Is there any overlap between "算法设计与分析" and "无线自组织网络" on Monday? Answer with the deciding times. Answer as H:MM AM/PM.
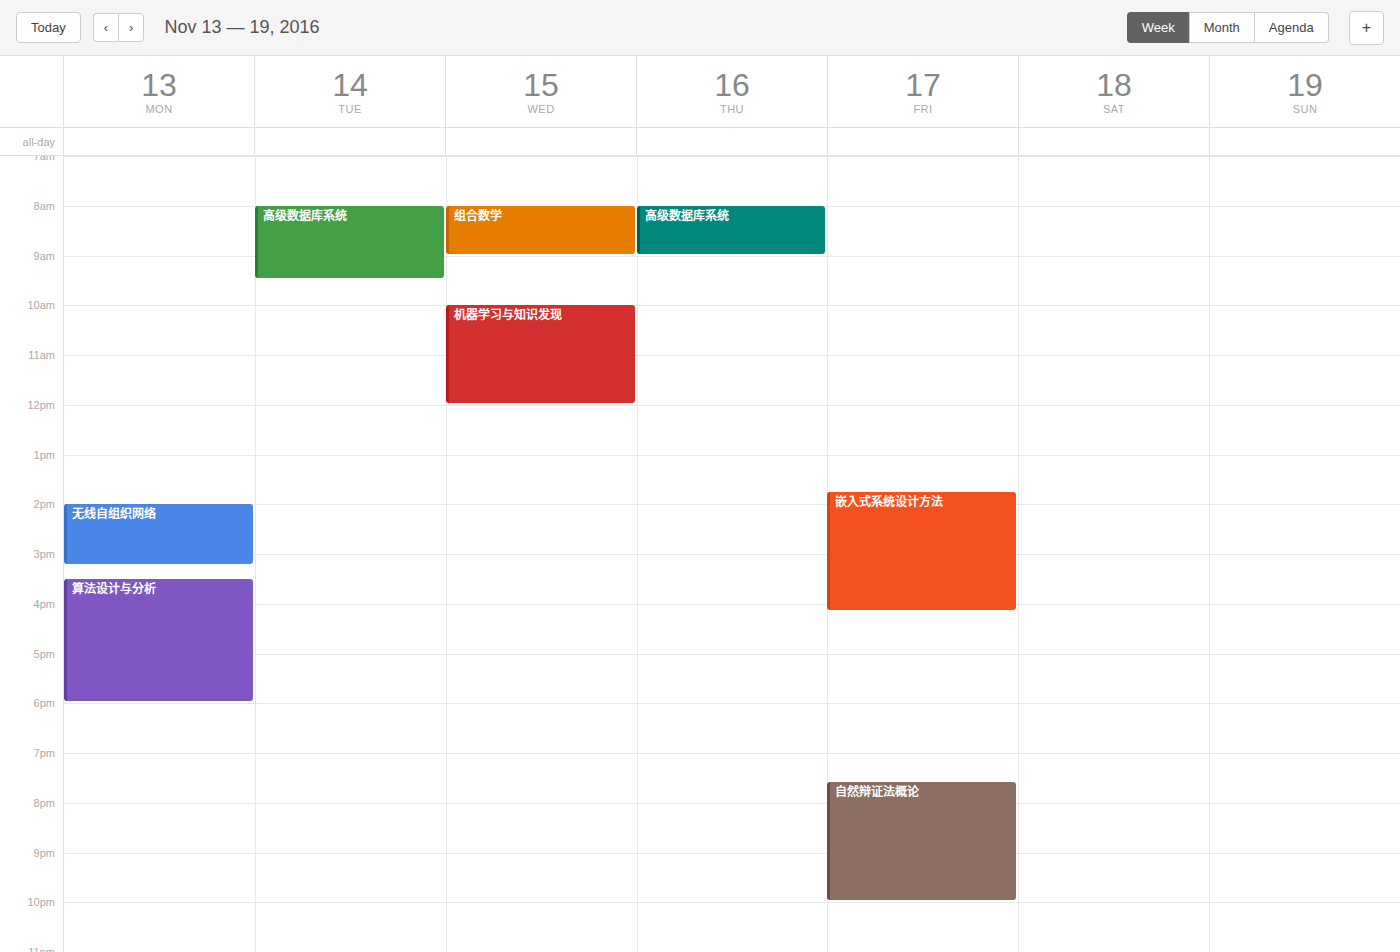
"无线自组织网络" ends at 3:15 PM and "算法设计与分析" starts at 3:30 PM -- no overlap.